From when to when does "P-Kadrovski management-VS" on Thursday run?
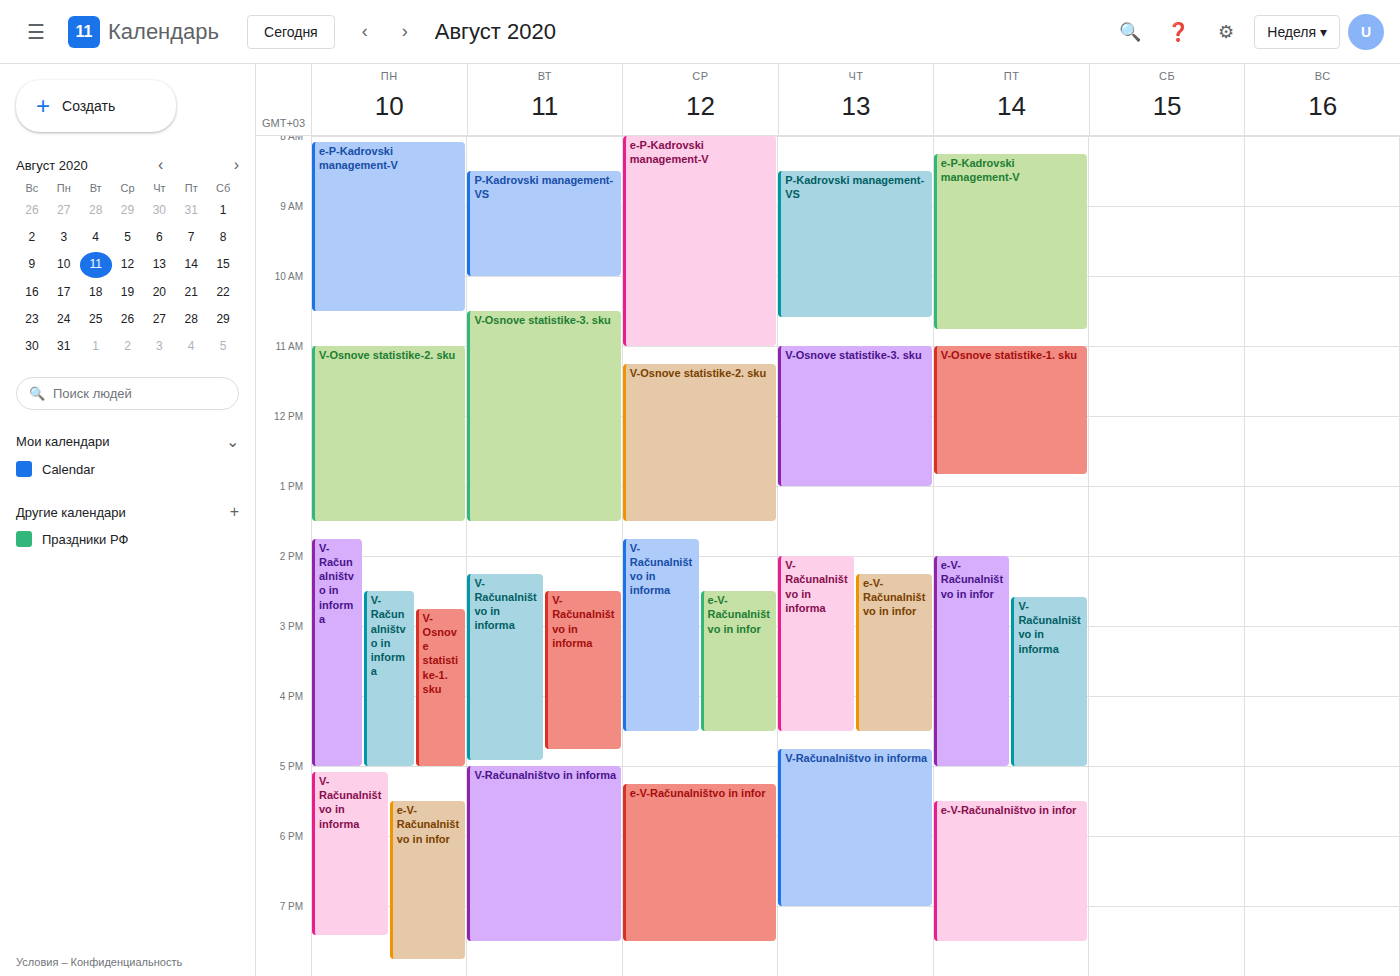
8:30 AM to 10:35 AM